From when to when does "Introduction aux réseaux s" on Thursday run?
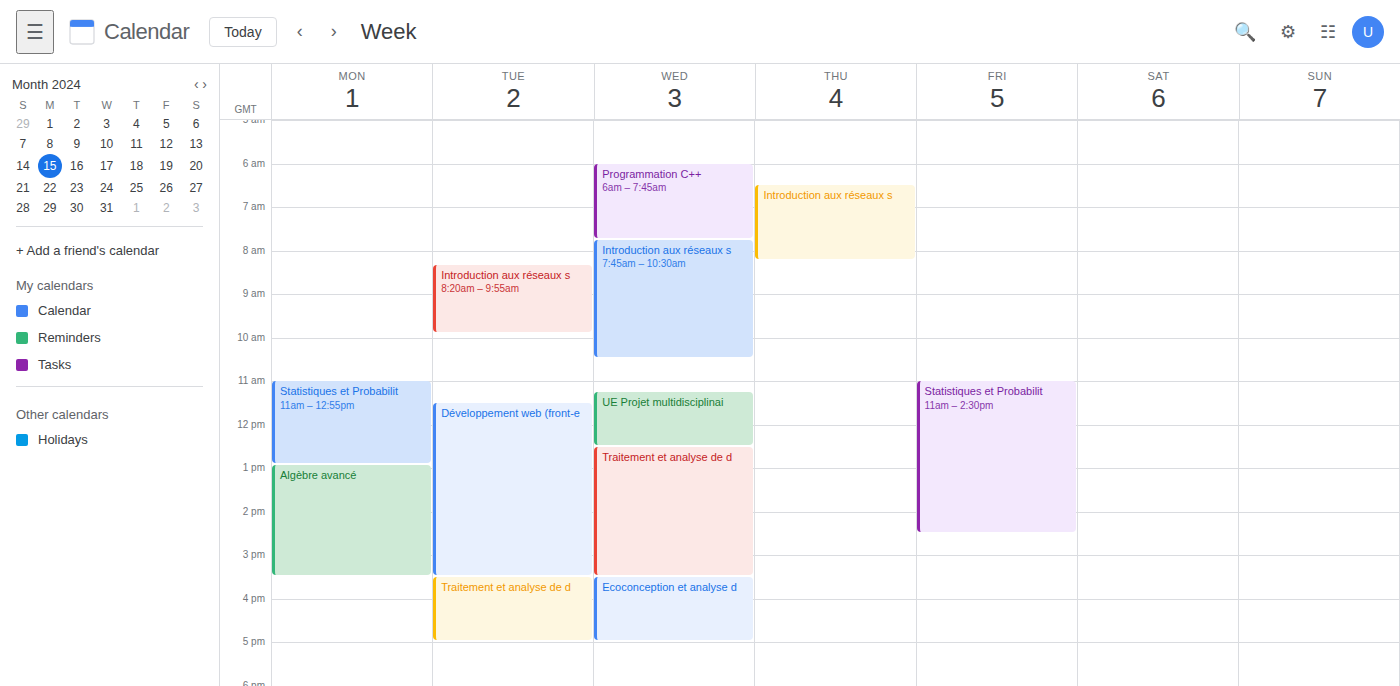
6:30 AM to 8:15 AM